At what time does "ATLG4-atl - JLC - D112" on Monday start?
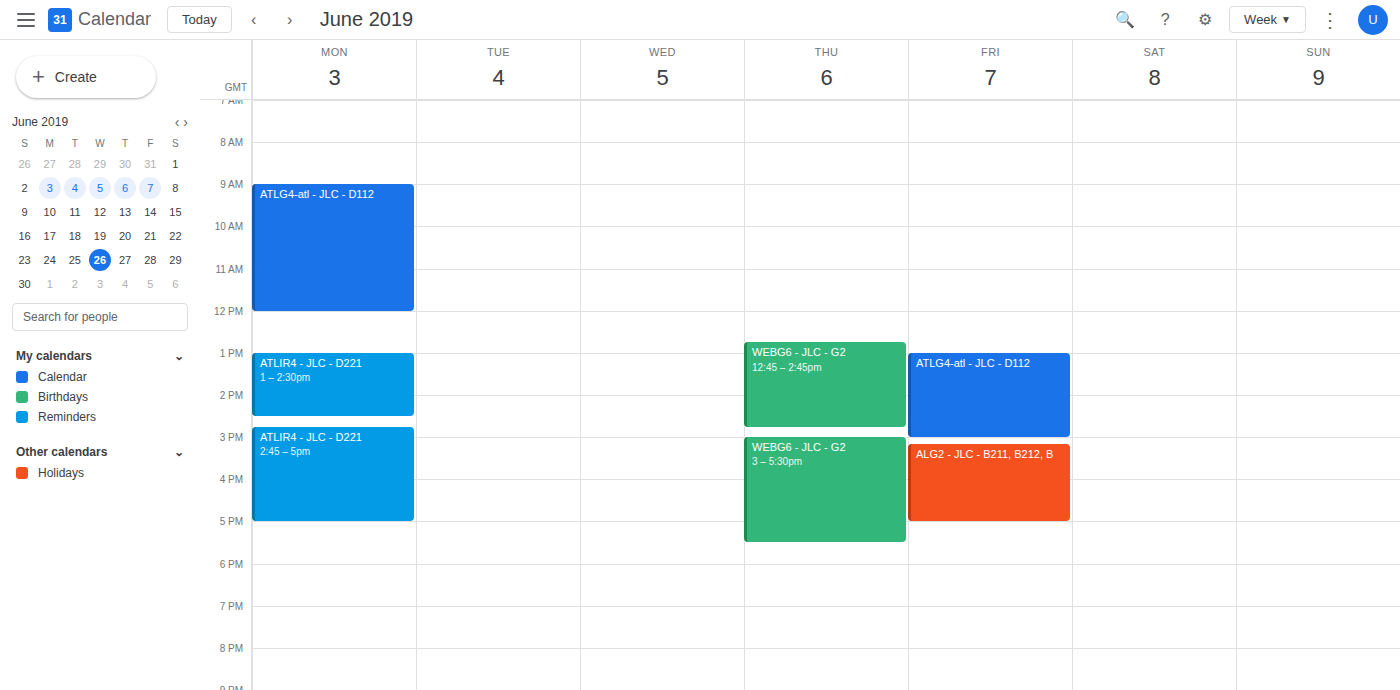
9:00 AM